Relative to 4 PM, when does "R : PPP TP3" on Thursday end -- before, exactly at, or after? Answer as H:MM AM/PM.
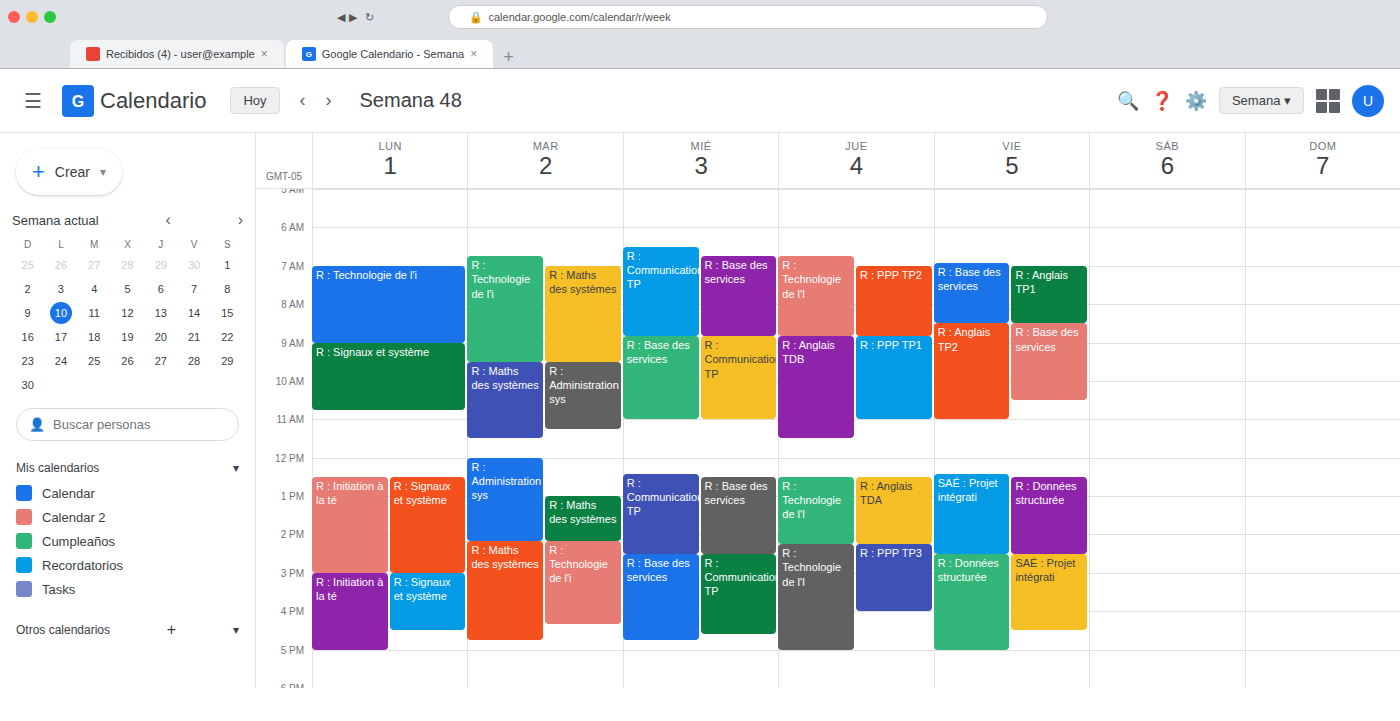
4:00 PM -- exactly at 4 PM, on the 4 PM line.